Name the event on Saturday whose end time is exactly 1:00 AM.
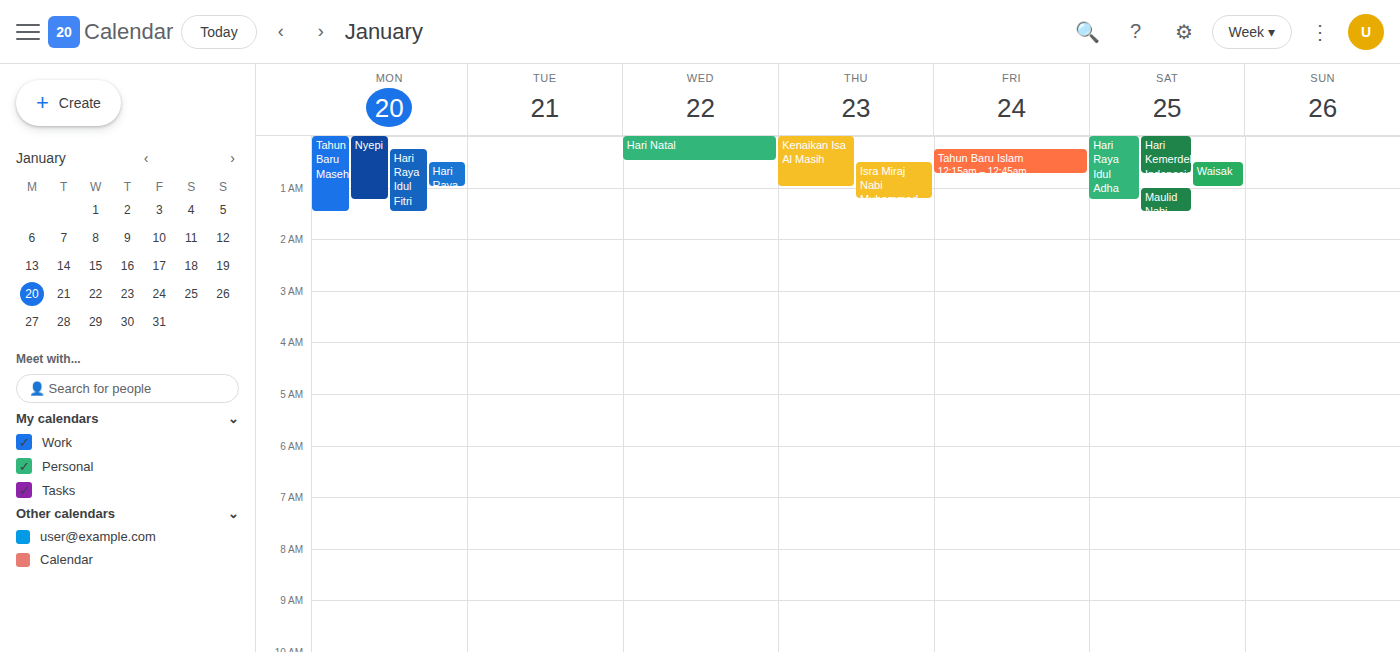
"Waisak"